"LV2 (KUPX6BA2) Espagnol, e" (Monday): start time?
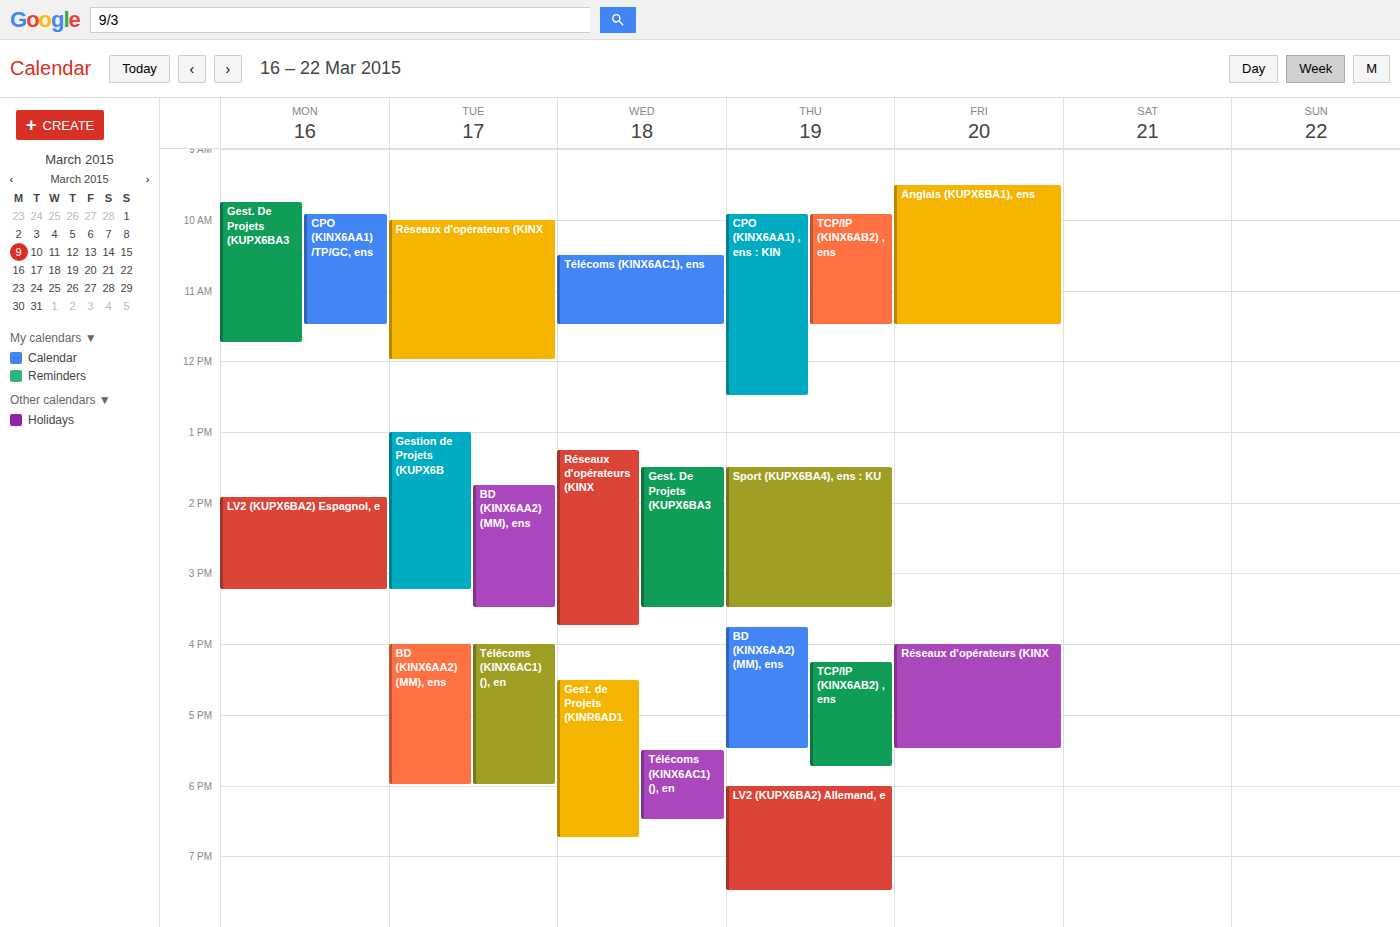
1:55 PM